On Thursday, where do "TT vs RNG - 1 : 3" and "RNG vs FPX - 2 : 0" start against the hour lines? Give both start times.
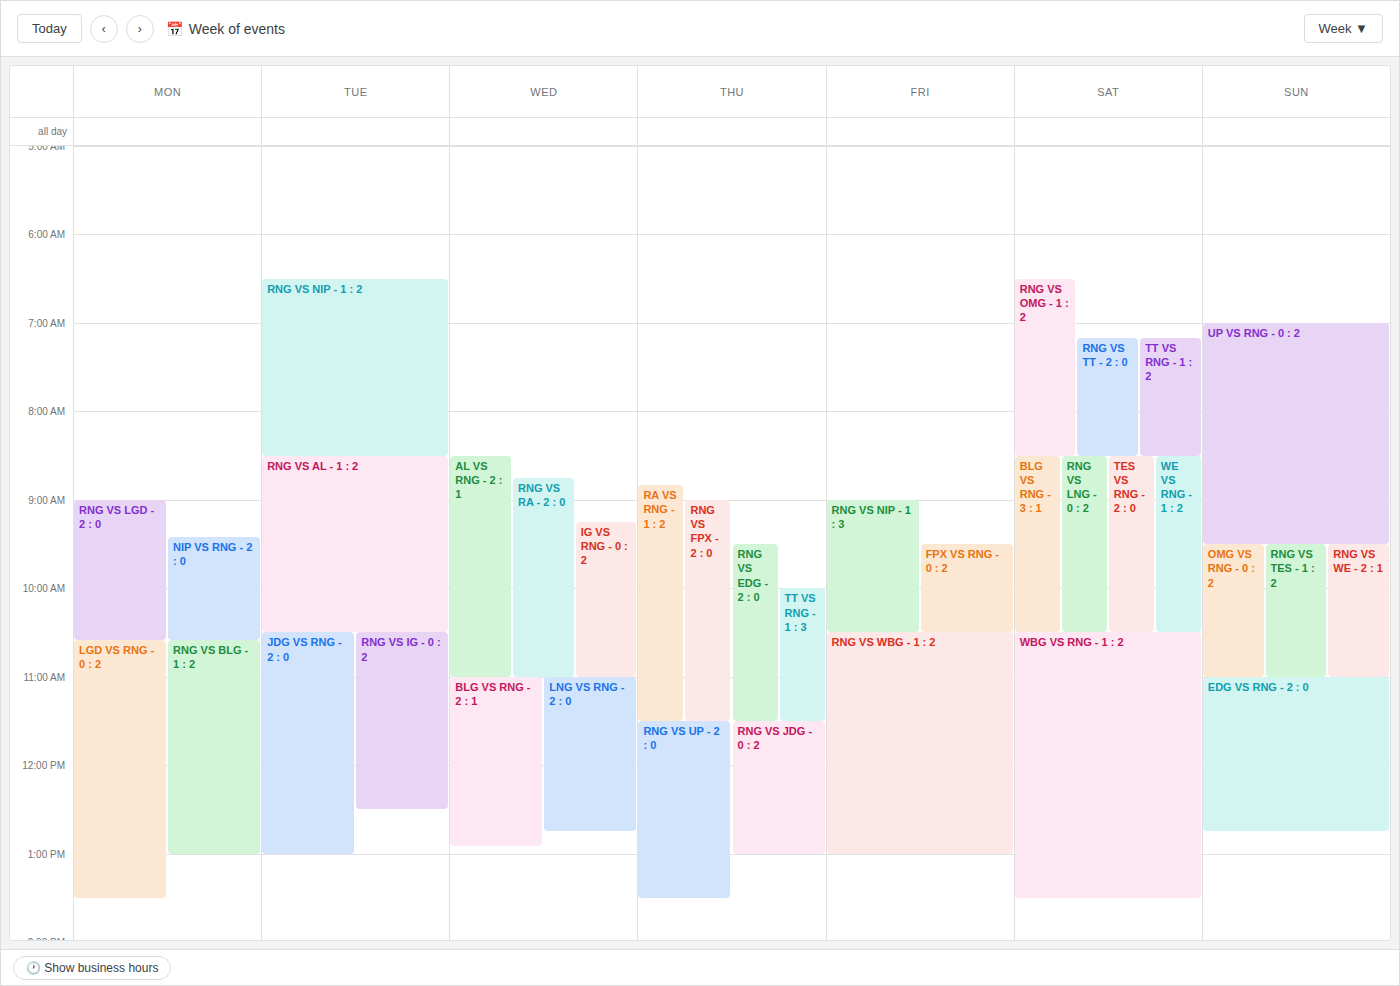
"TT vs RNG - 1 : 3": 10:00 AM, exactly on the 10 AM line. "RNG vs FPX - 2 : 0": 9:00 AM, exactly on the 9 AM line.